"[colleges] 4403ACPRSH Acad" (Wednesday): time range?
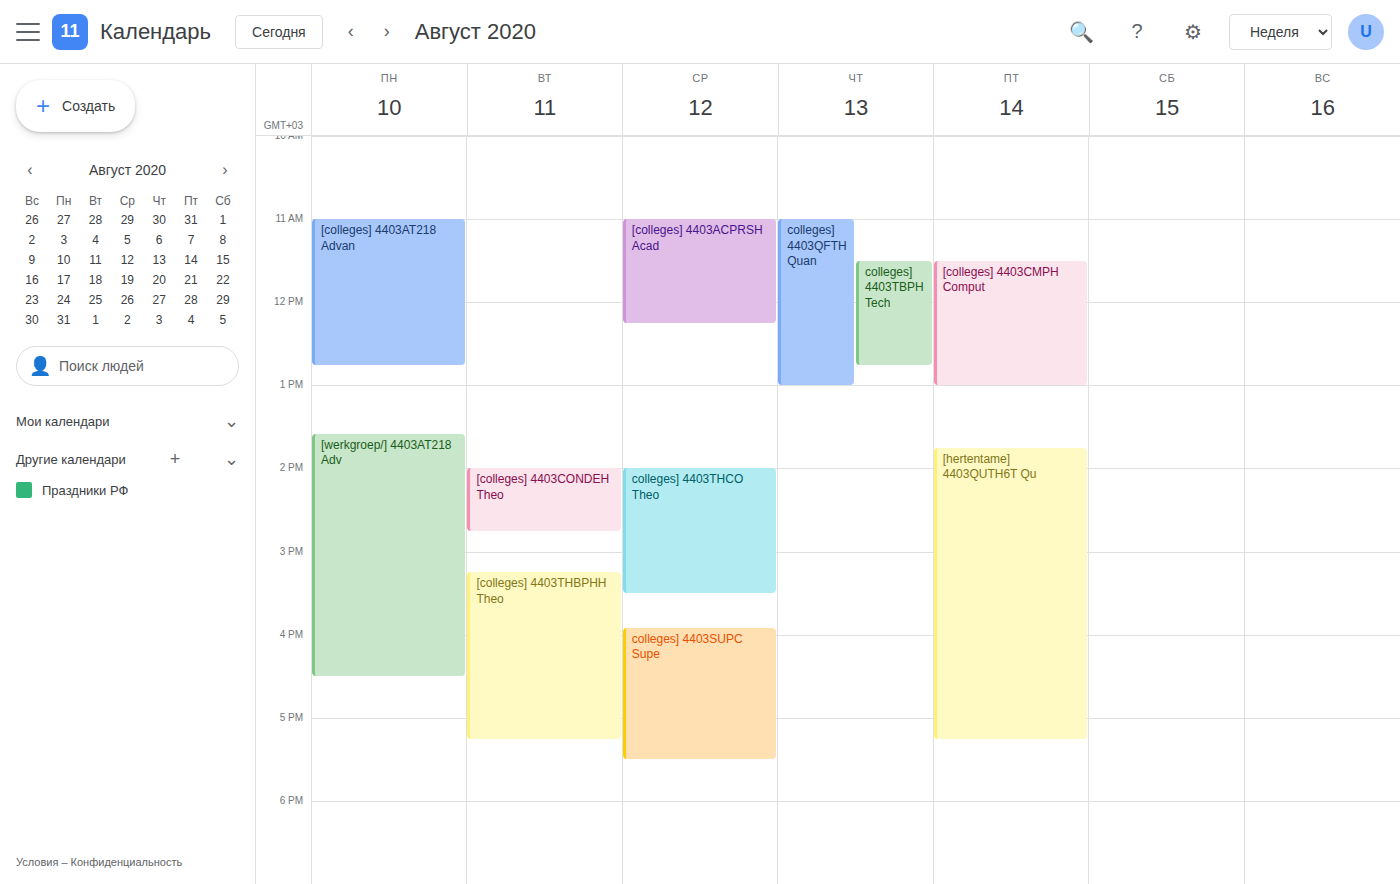
11:00 AM to 12:15 PM